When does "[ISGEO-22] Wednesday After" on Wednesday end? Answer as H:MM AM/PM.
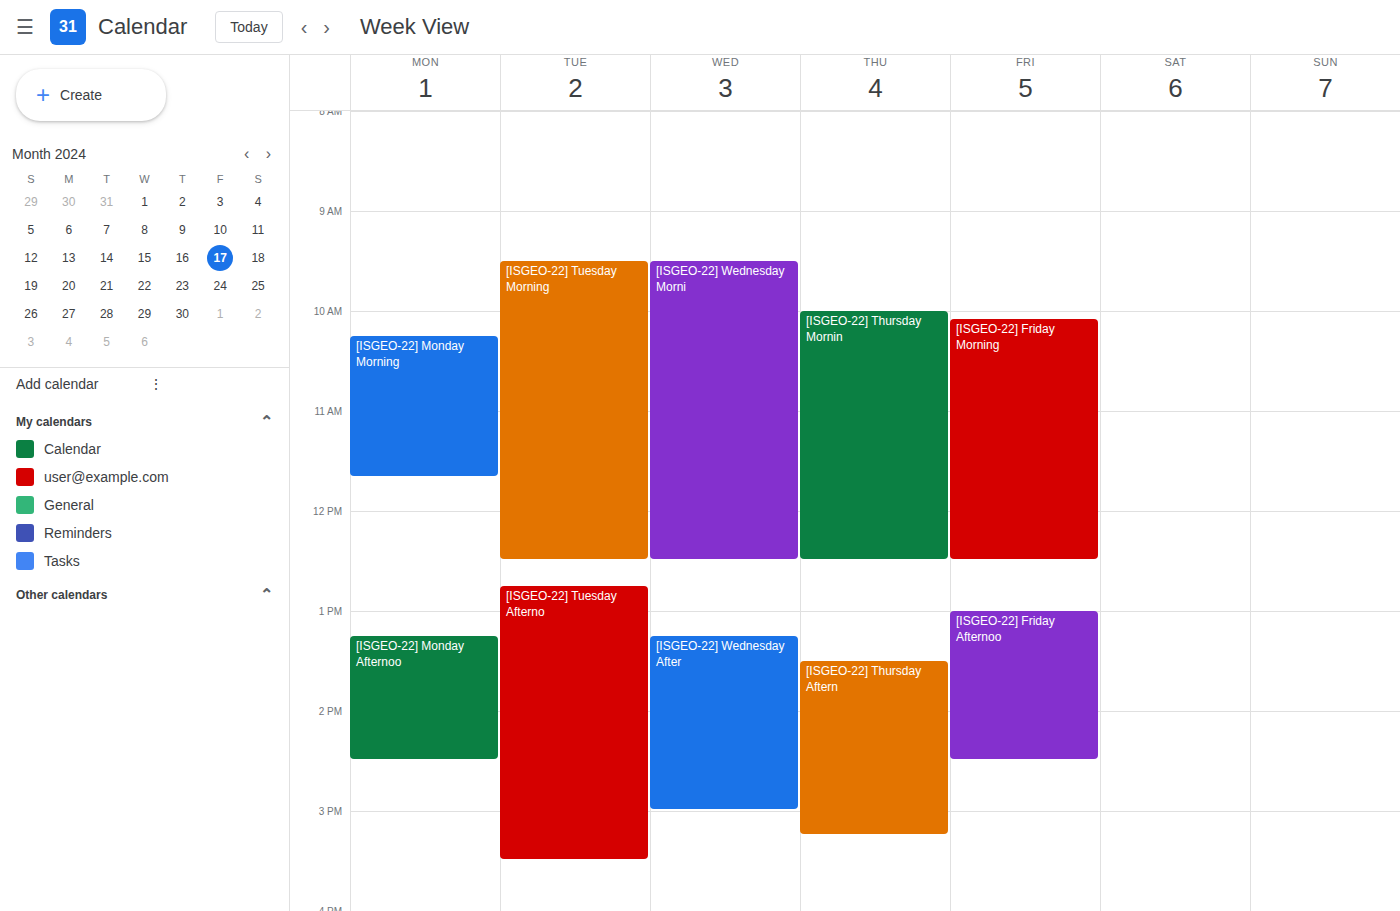
3:00 PM